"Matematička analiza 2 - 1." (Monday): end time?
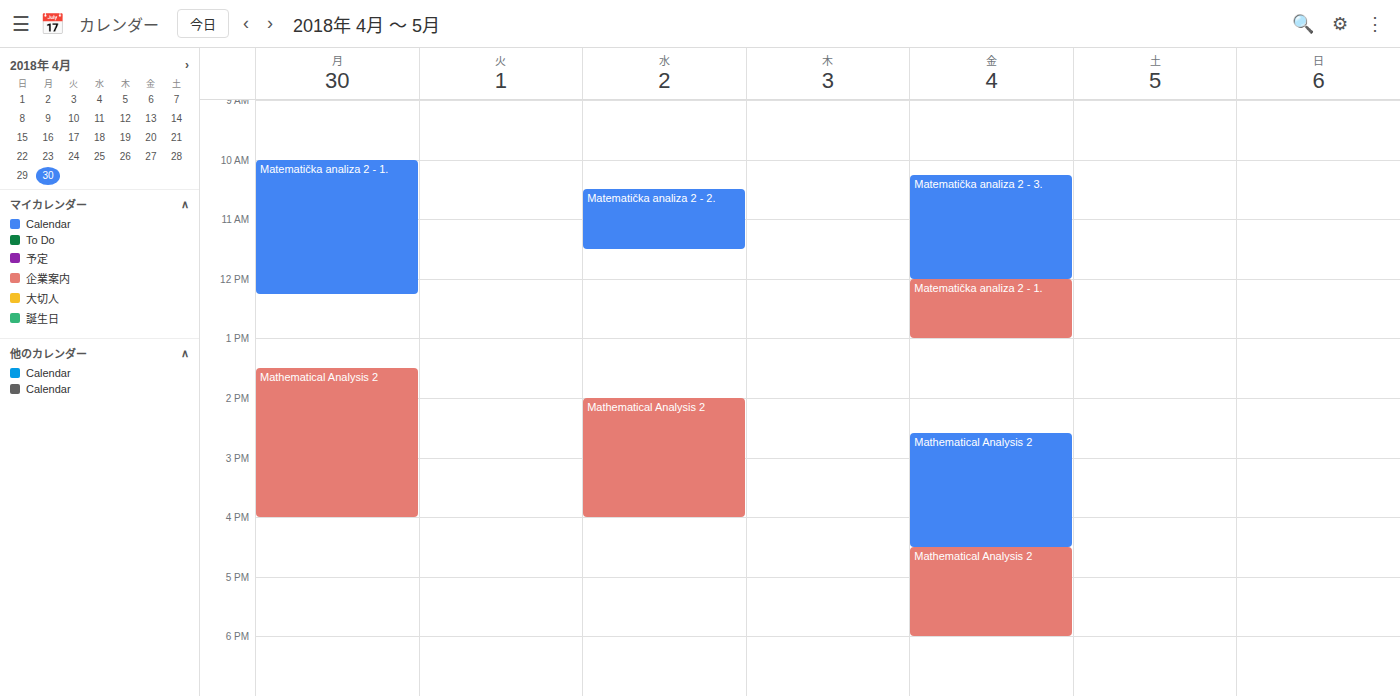
12:15 PM